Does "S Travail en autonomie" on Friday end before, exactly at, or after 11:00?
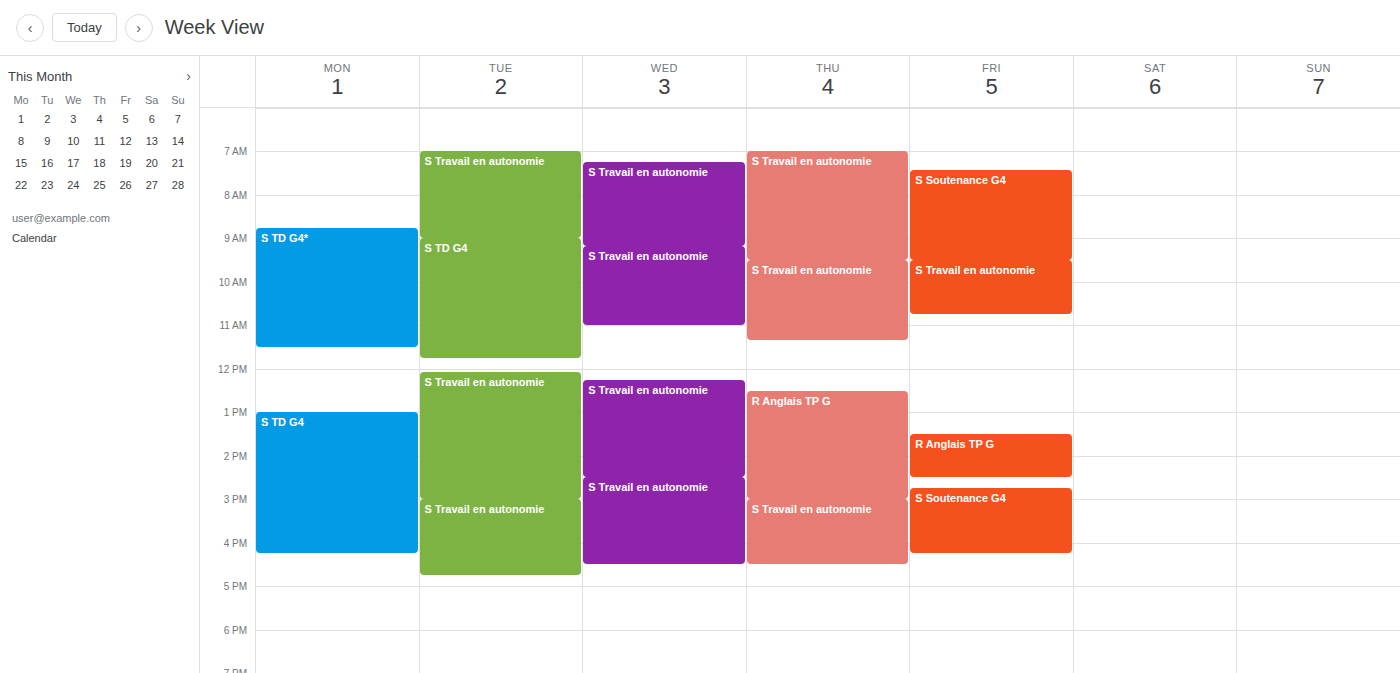
10:45 -- before 11:00, 15 minutes above the 11:00 line.